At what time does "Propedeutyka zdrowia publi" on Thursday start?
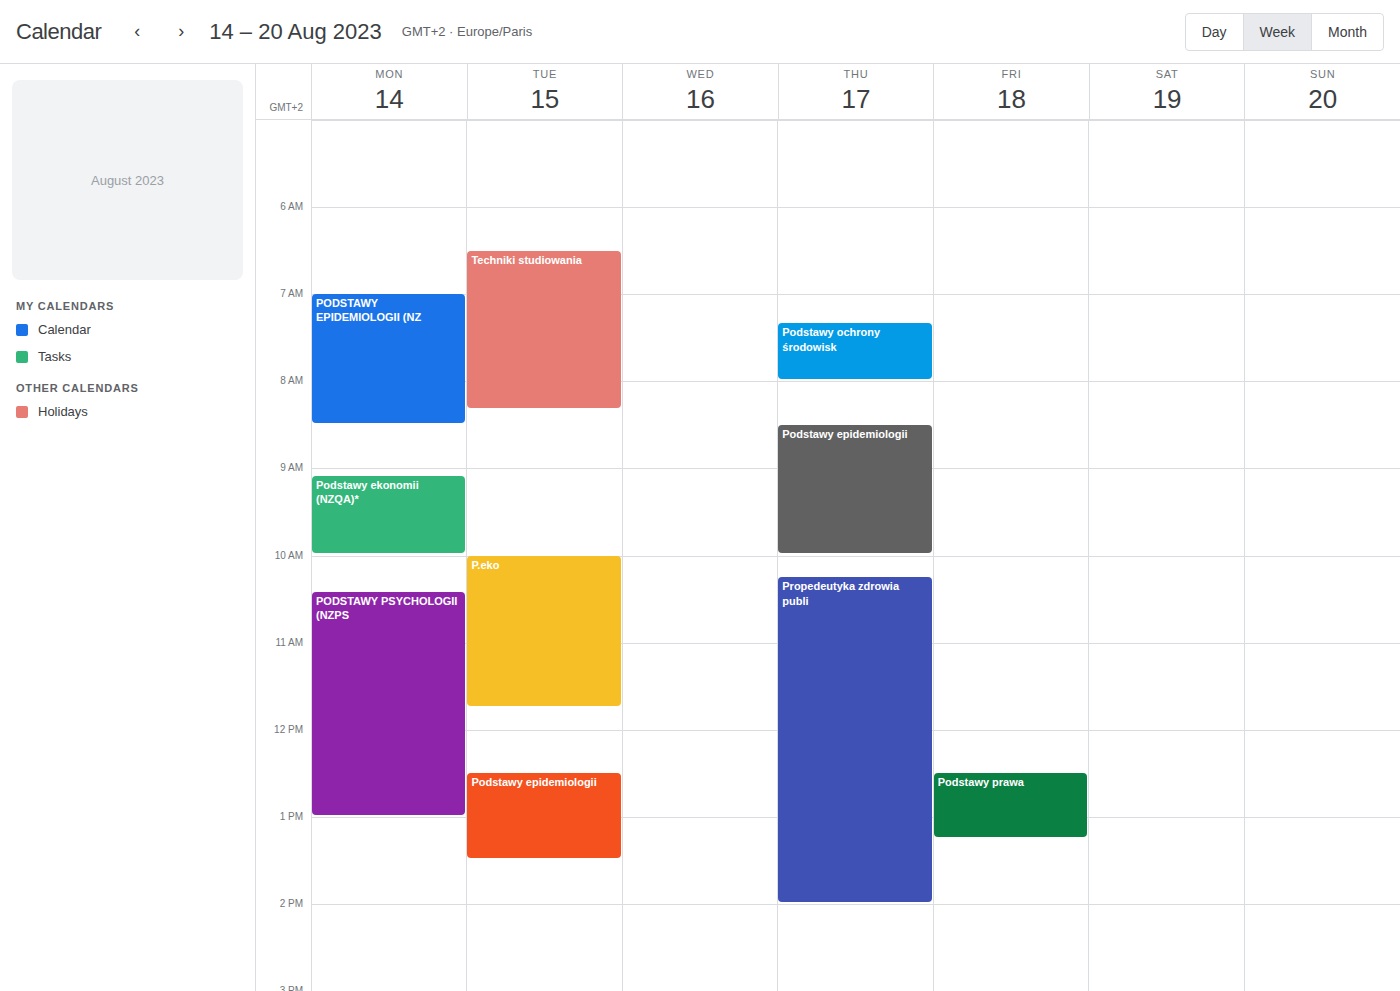
10:15 AM